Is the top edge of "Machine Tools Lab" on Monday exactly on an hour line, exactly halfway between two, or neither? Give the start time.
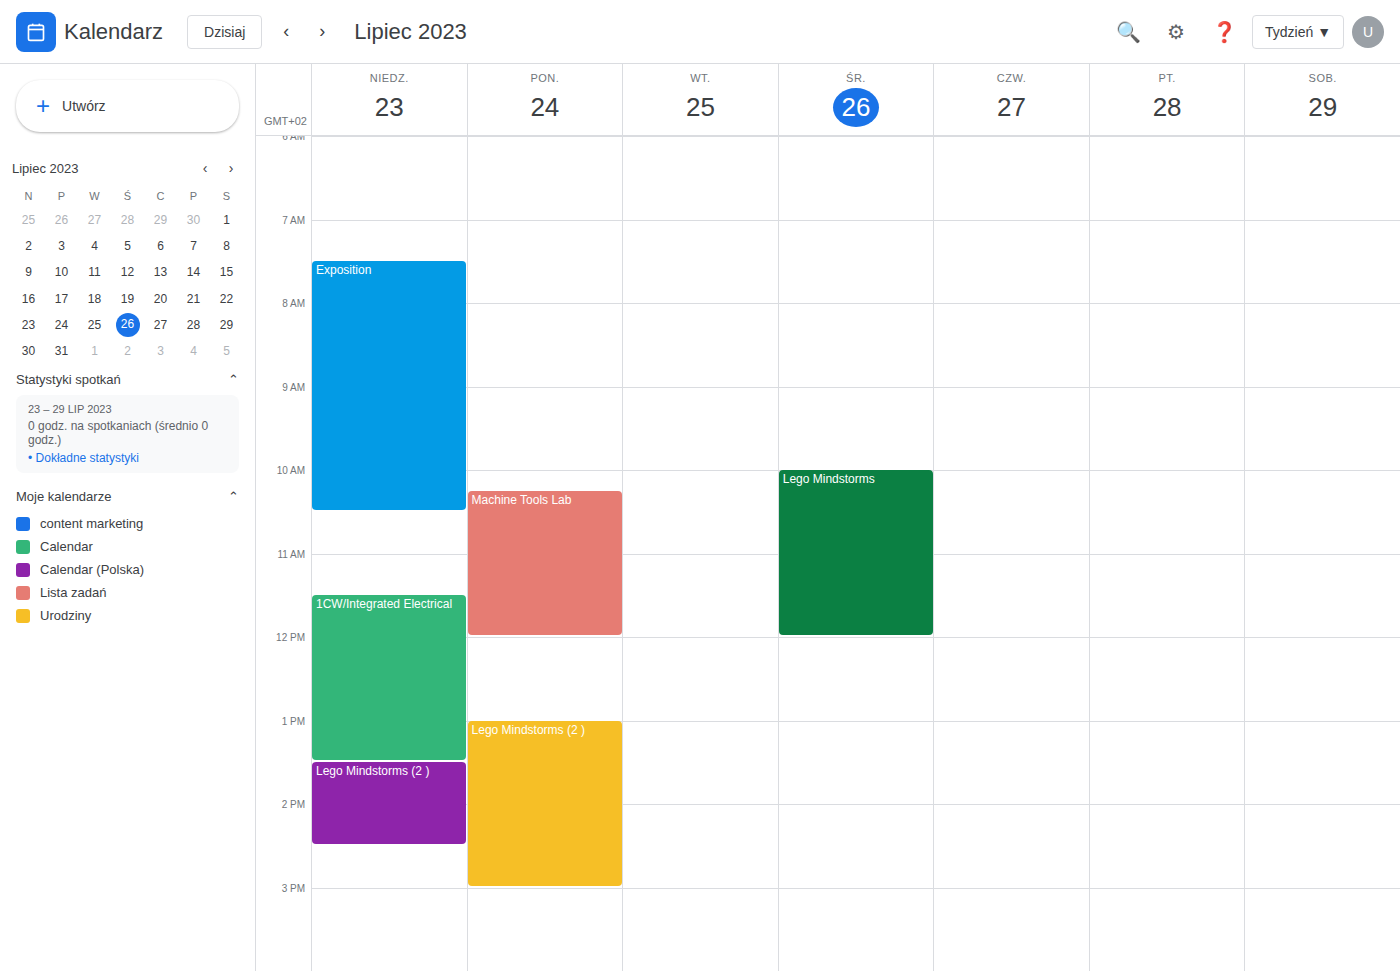
10:15 AM -- neither: a quarter of the way from the 10 AM line to the 11 AM line.